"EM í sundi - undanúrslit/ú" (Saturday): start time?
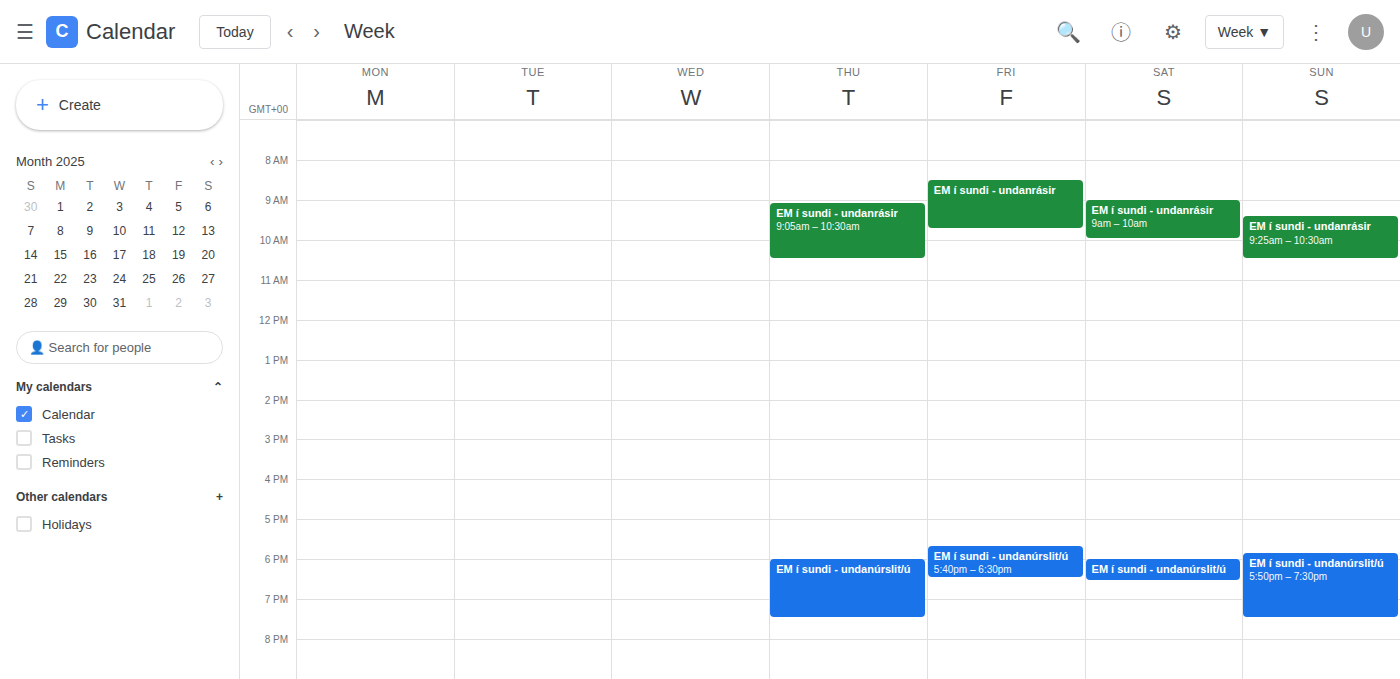
18:00